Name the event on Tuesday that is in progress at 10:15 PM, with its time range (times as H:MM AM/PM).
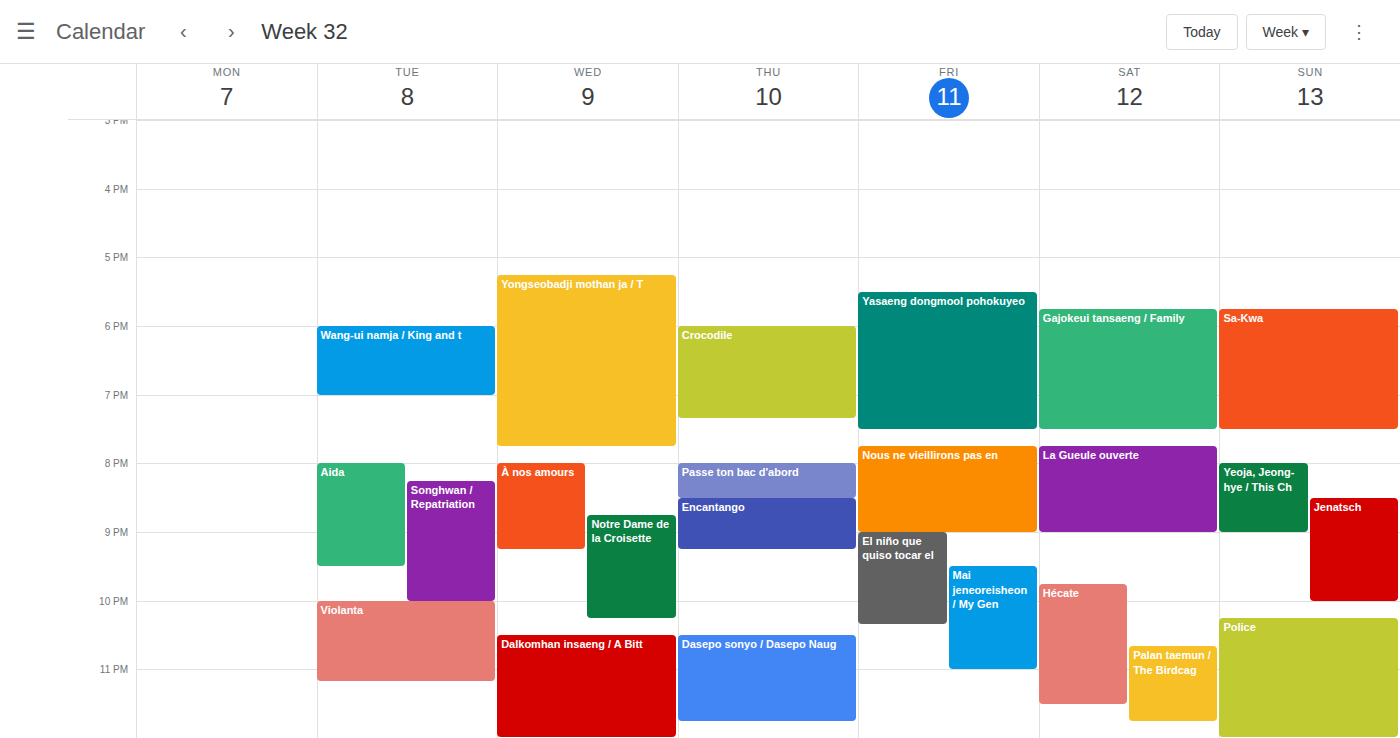
"Violanta", 10:00 PM to 11:10 PM